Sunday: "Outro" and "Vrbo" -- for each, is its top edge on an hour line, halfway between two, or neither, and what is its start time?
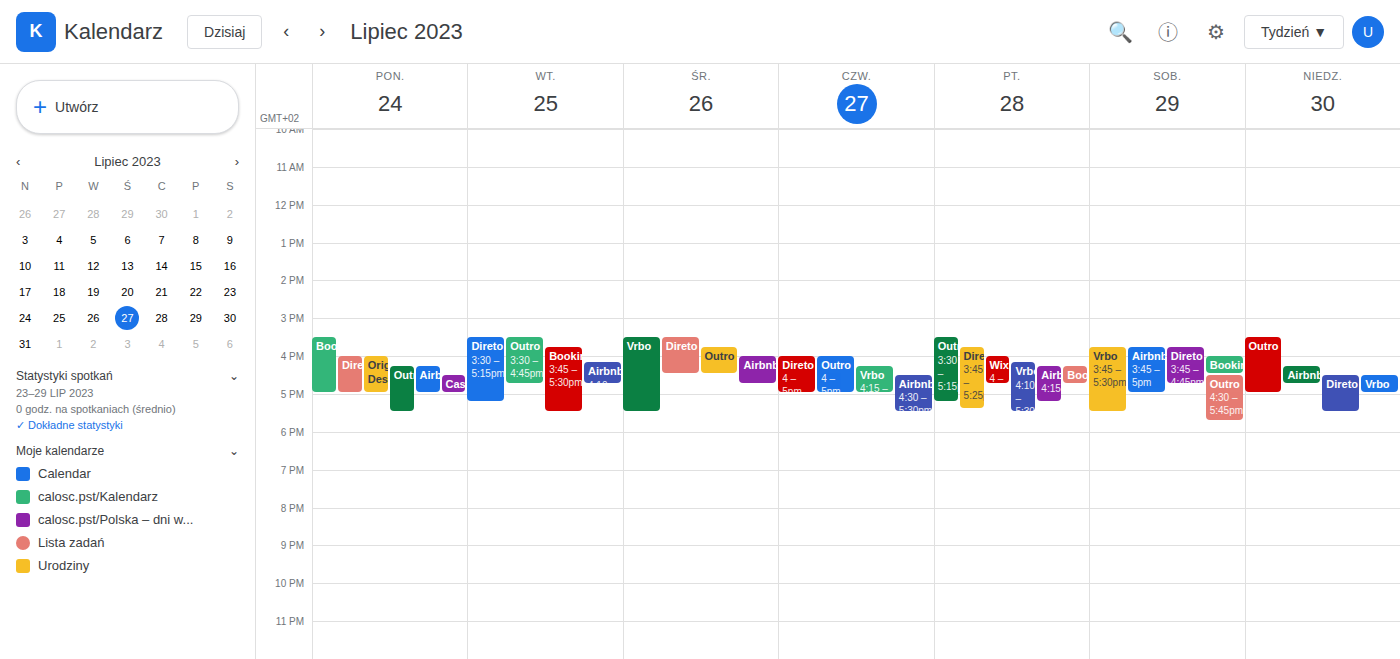
"Outro": 3:30 PM, halfway between the 3 PM and 4 PM lines. "Vrbo": 4:30 PM, halfway between the 4 PM and 5 PM lines.